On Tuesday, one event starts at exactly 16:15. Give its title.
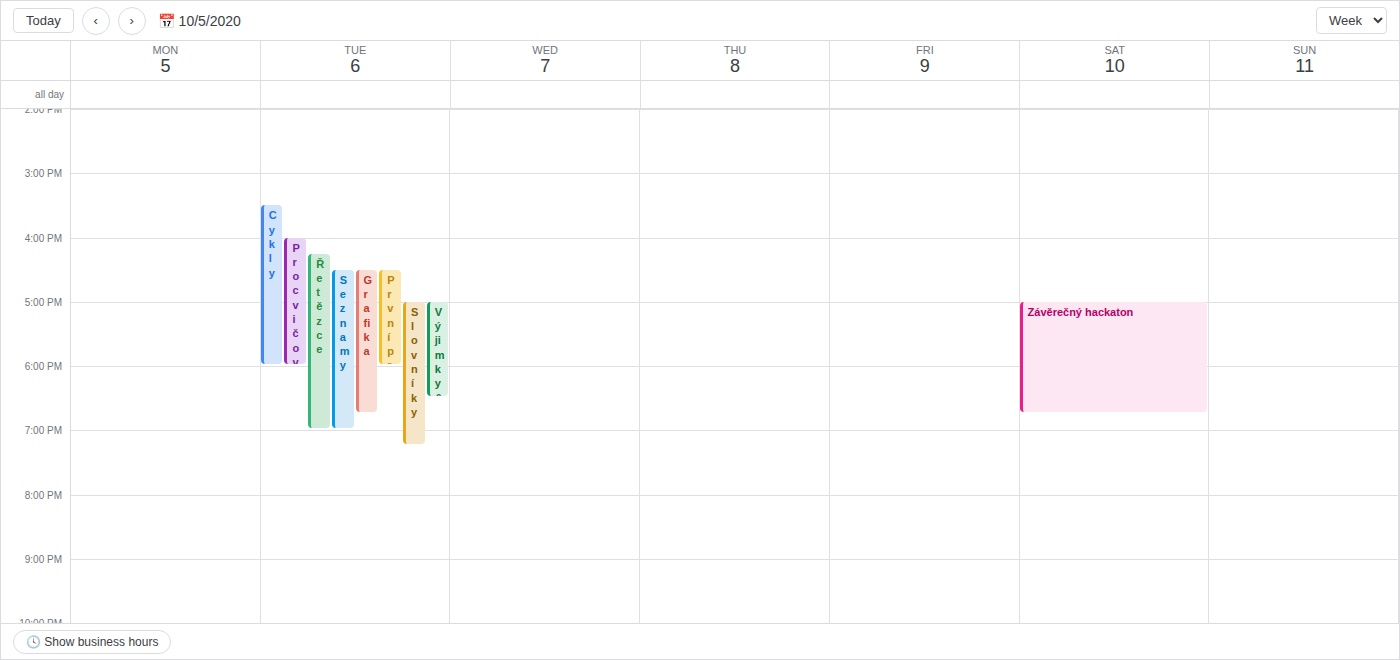
"Řetězce"